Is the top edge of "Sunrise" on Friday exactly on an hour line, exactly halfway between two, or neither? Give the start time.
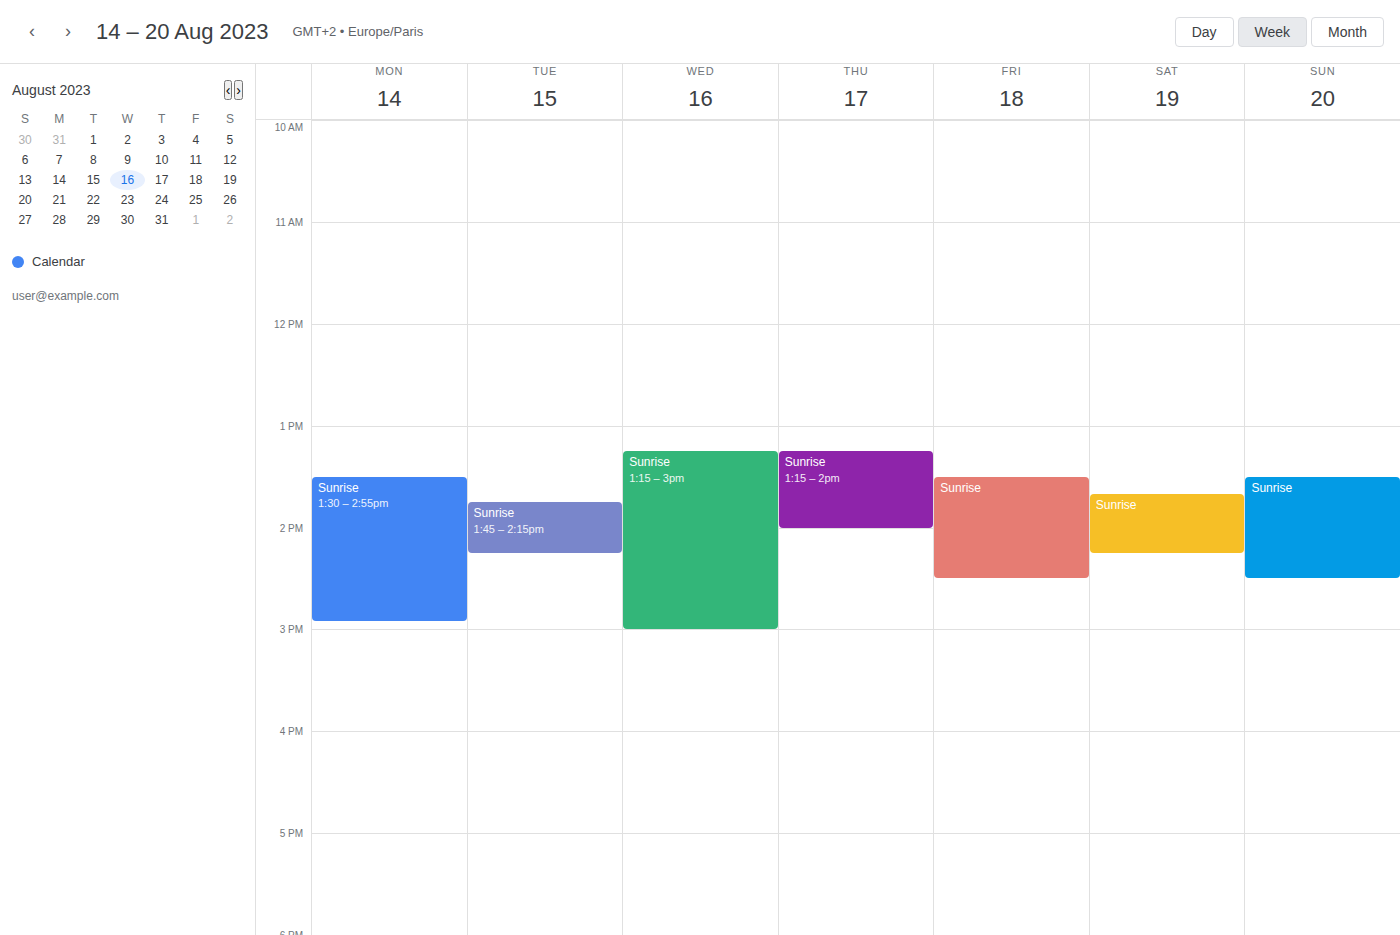
13:30 -- halfway between the 13:00 and 14:00 lines.